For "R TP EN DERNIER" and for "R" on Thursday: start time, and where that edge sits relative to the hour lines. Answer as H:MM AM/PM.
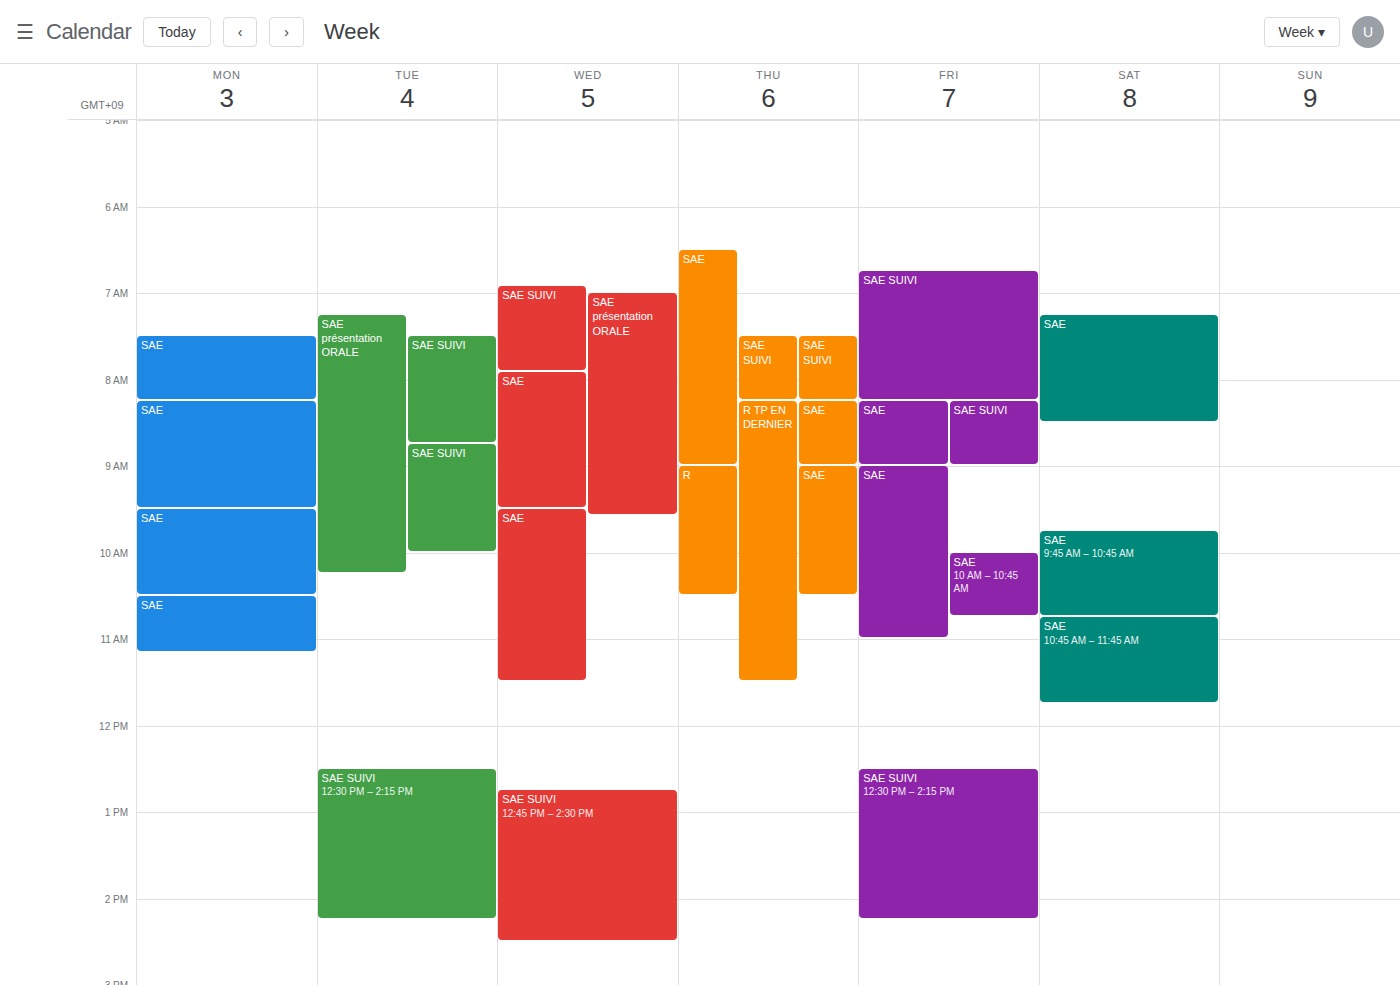
"R TP EN DERNIER": 8:15 AM, neither: a quarter of the way from the 8 AM line to the 9 AM line. "R": 9:00 AM, exactly on the 9 AM line.